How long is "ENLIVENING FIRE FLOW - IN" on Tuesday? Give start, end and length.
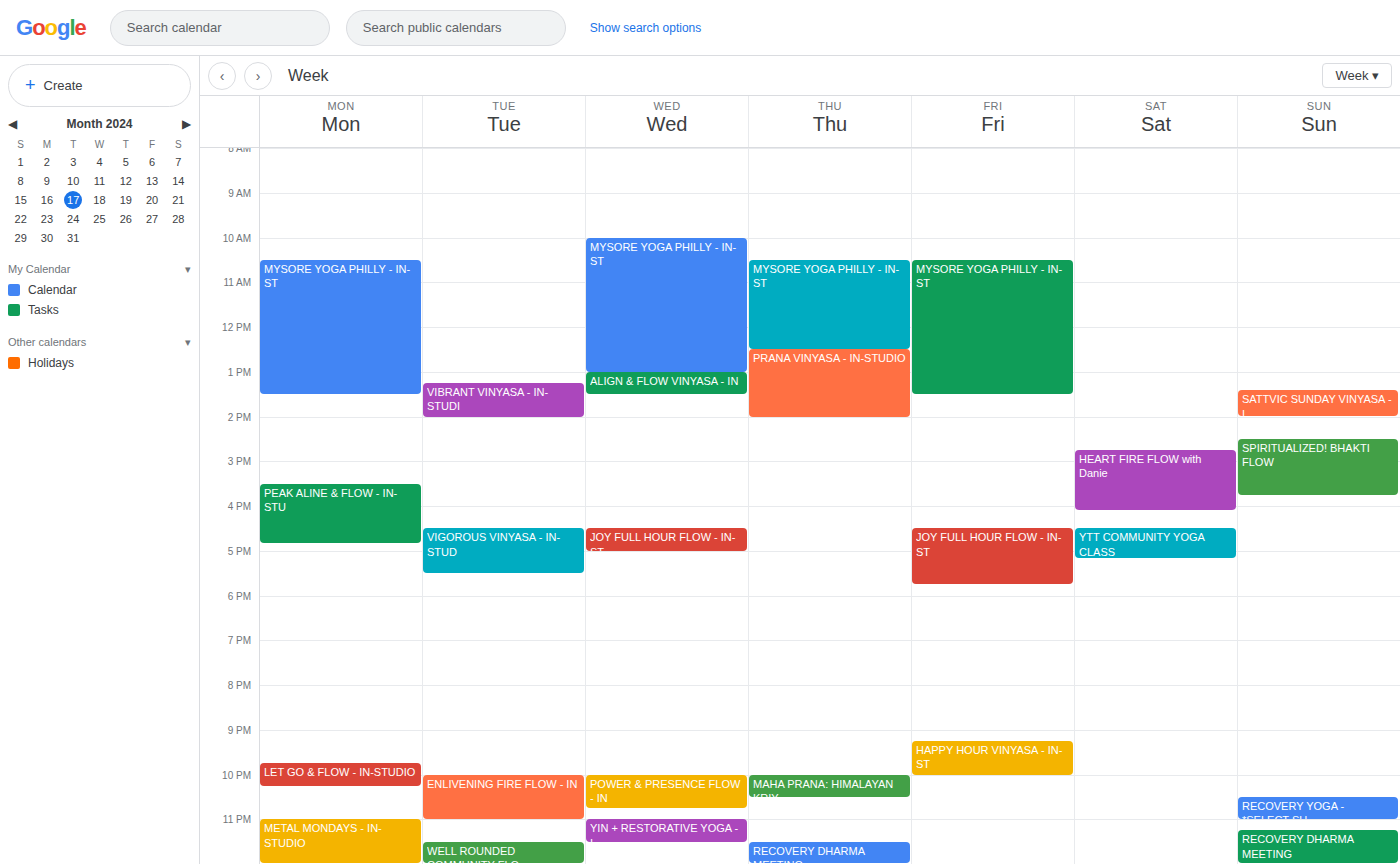
10:00 PM to 11:00 PM, 1 hour